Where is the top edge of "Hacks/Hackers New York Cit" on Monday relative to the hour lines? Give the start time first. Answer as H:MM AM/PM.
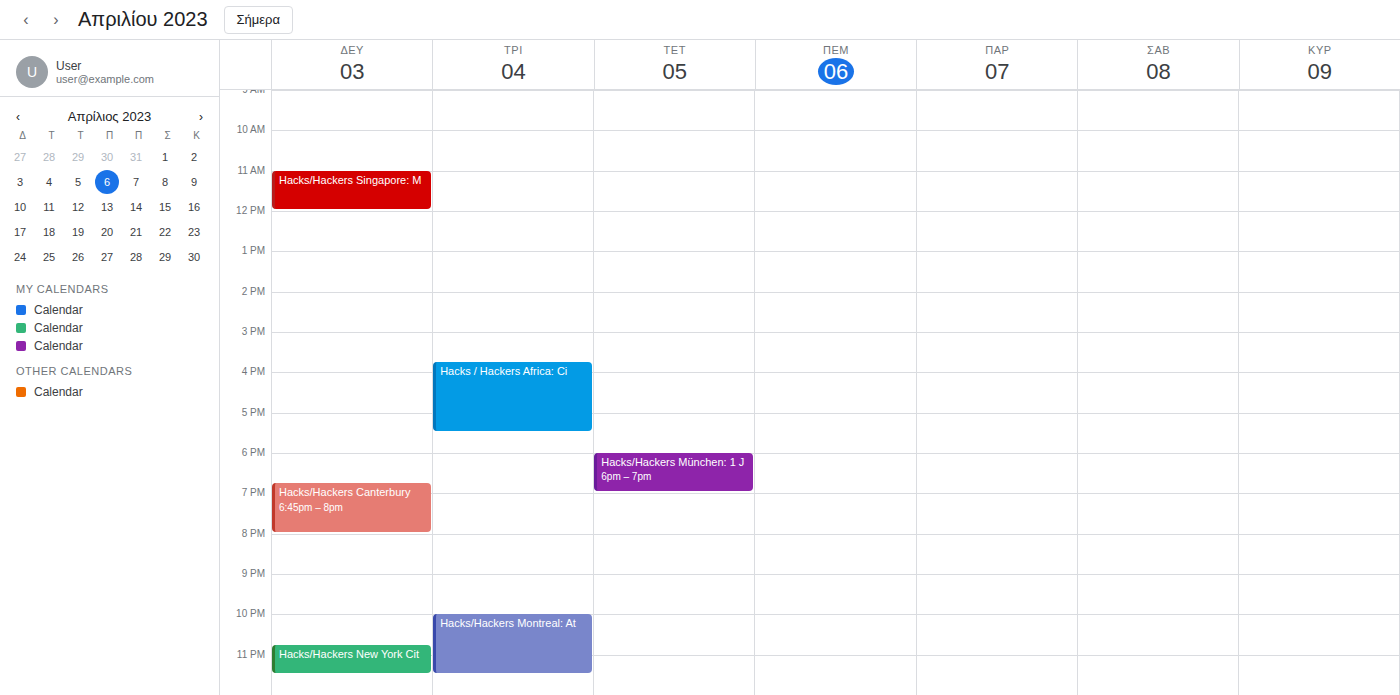
10:45 PM -- neither: three quarters of the way from the 10 PM line to the 11 PM line.